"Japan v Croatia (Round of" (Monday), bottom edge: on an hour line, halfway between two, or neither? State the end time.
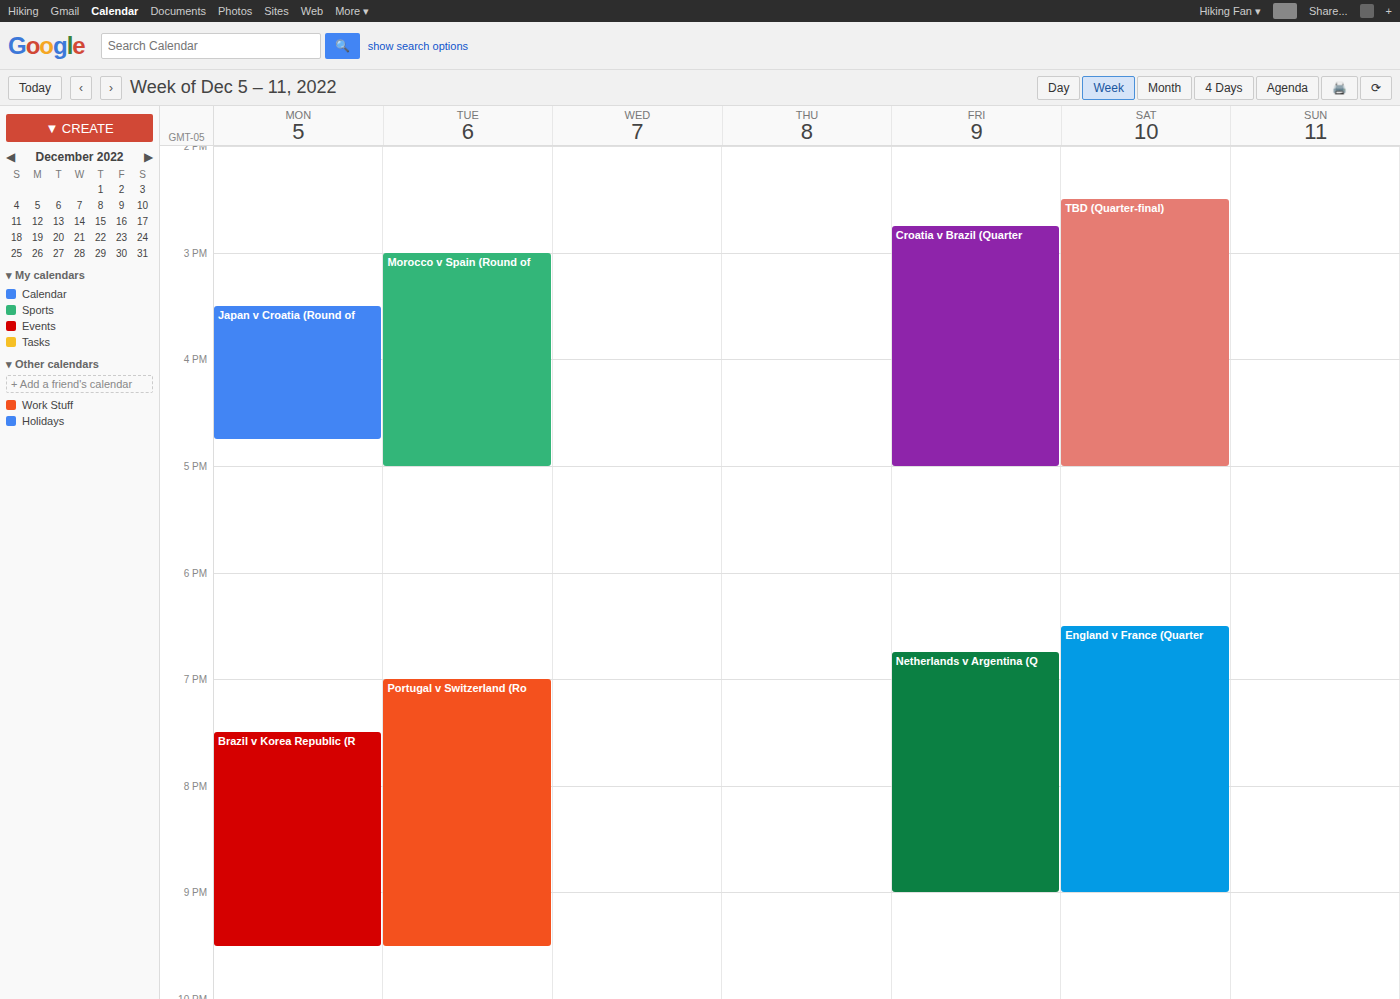
4:45 PM -- neither: three quarters of the way from the 4 PM line to the 5 PM line.